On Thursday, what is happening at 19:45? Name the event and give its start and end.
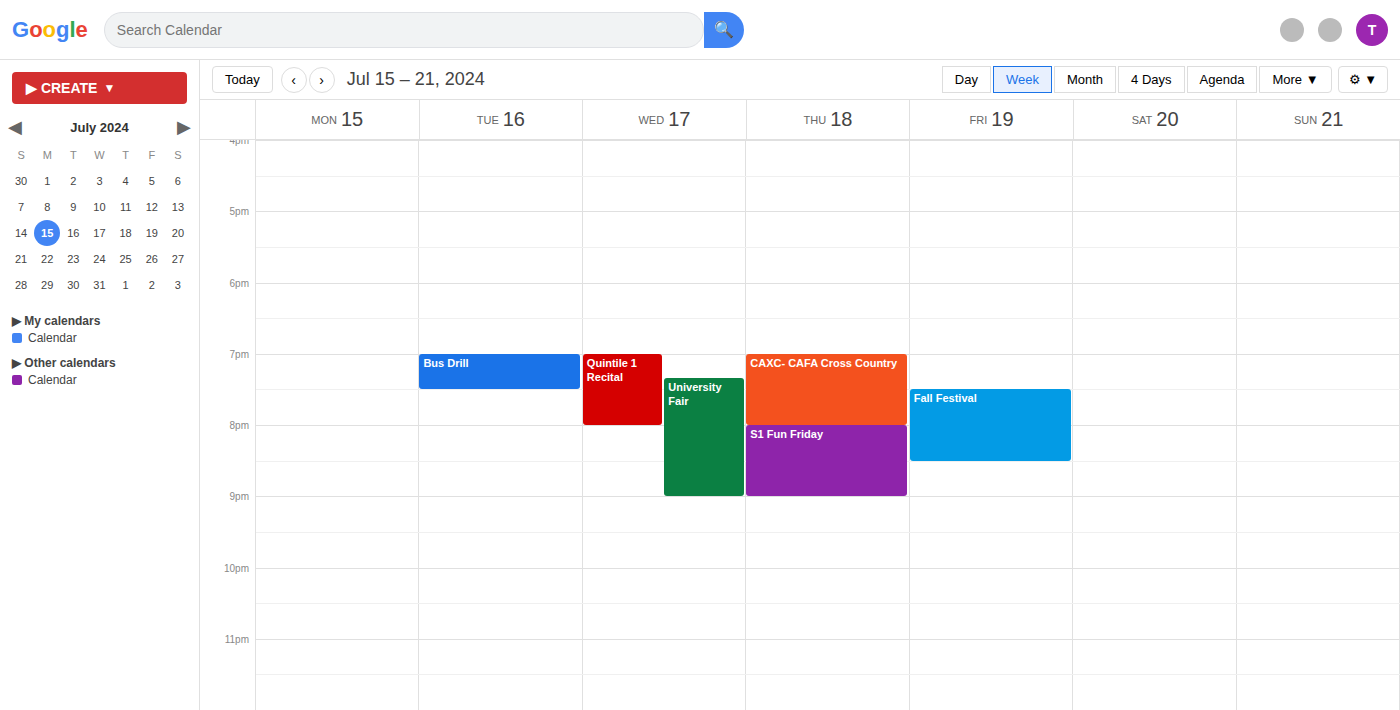
"CAXC- CAFA Cross Country", 19:00 to 20:00